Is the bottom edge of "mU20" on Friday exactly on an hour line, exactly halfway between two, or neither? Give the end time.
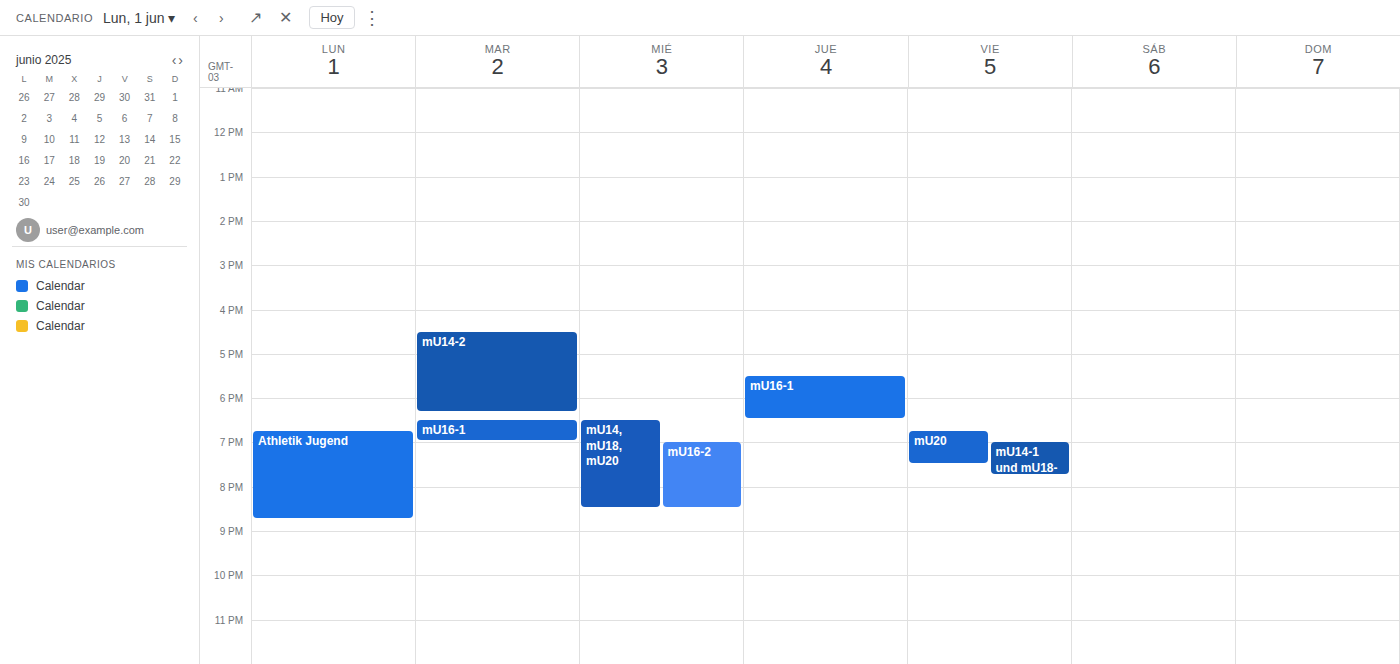
7:30 PM -- halfway between the 7 PM and 8 PM lines.